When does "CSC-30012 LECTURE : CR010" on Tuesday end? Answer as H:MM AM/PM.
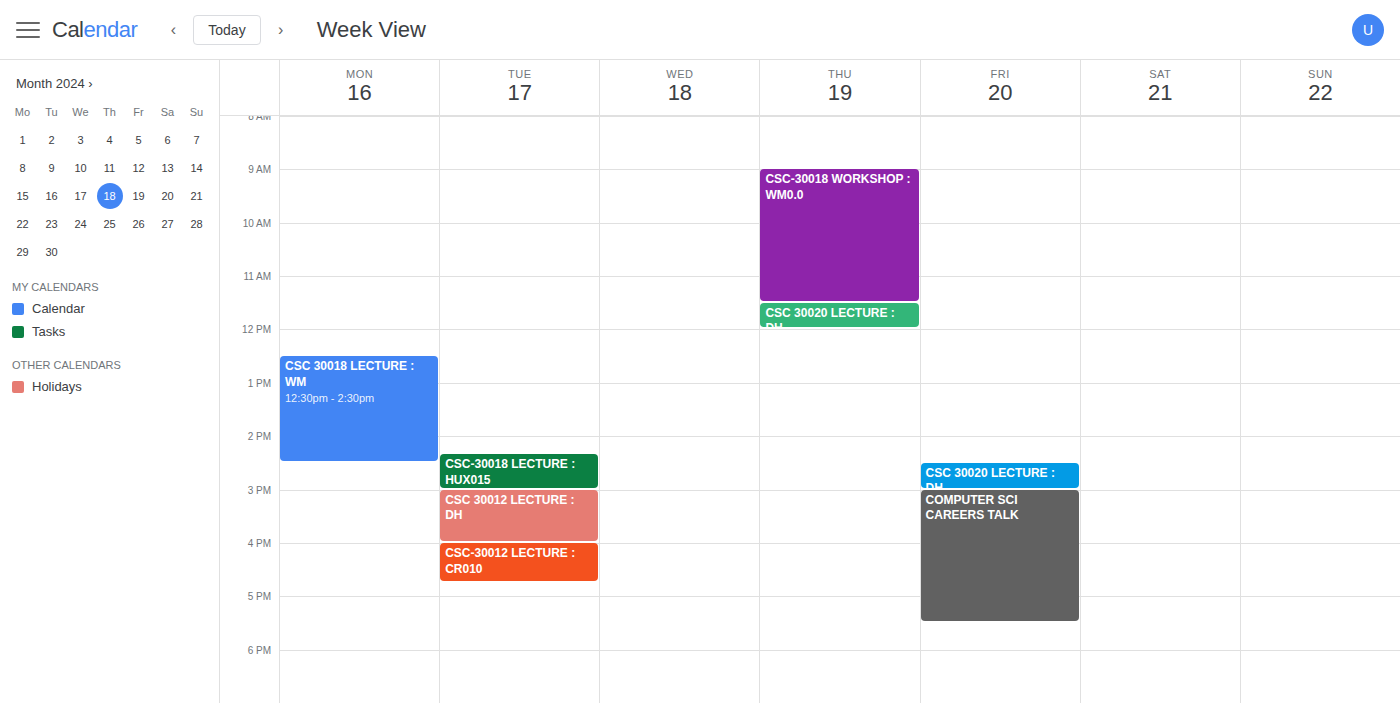
4:45 PM